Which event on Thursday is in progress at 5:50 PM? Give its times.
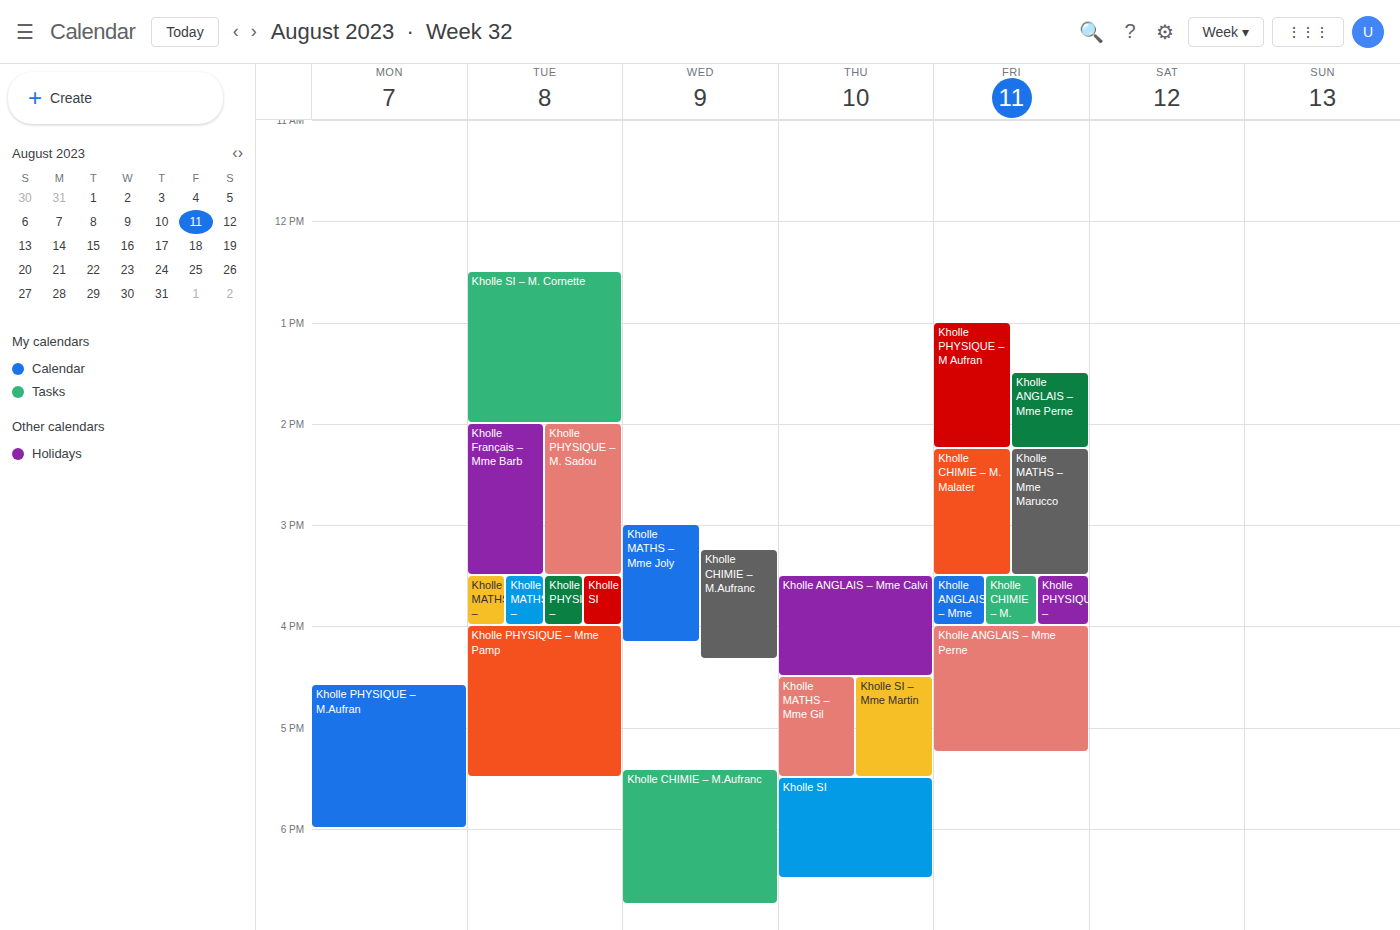
"Kholle SI", 5:30 PM to 6:30 PM